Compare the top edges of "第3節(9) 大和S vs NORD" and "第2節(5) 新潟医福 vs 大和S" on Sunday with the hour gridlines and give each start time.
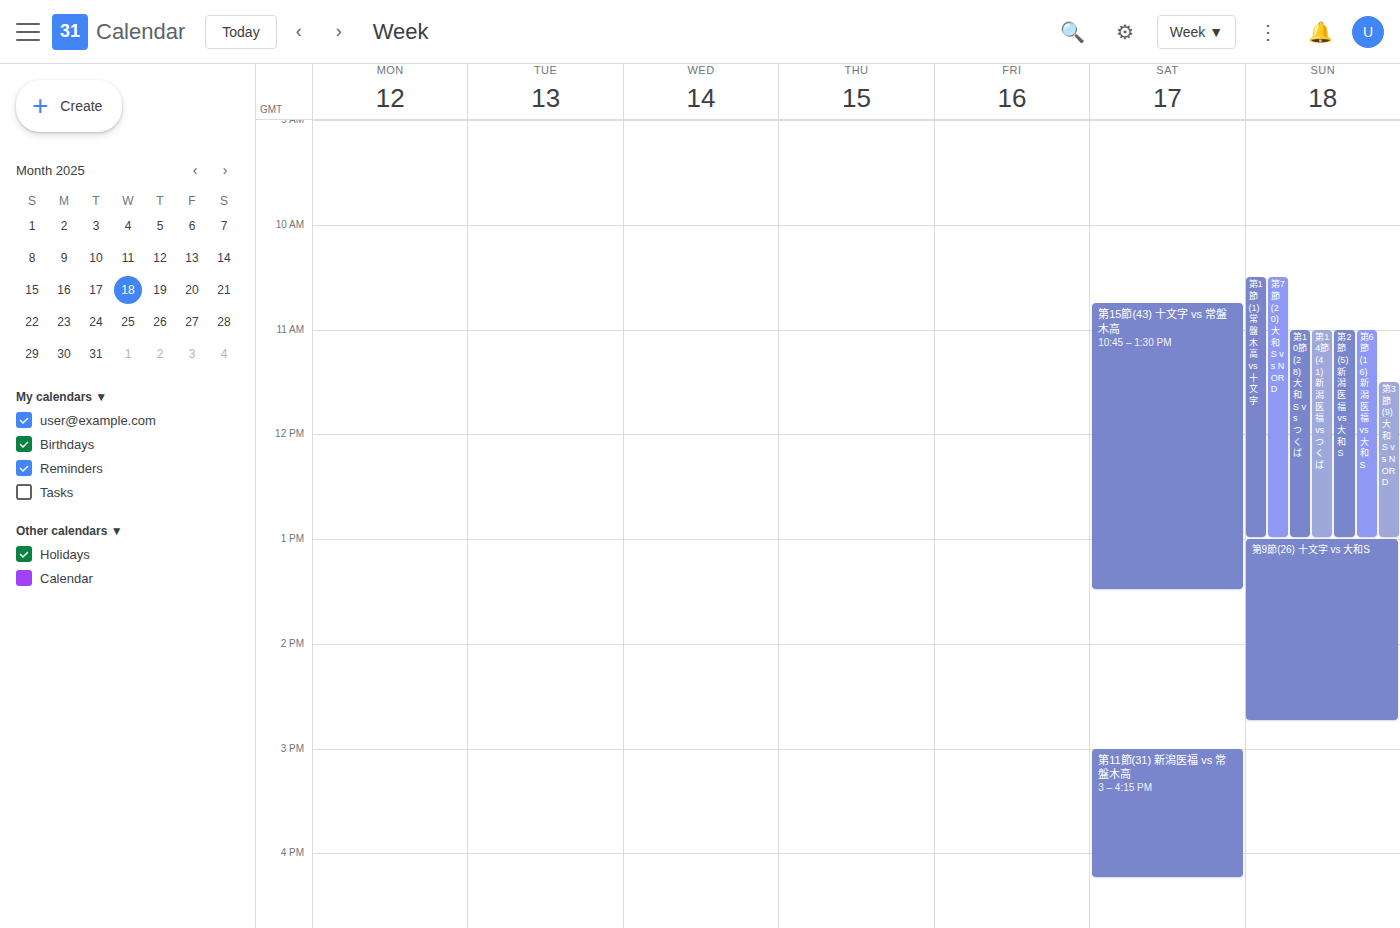
"第3節(9) 大和S vs NORD": 11:30 AM, halfway between the 11 AM and 12 PM lines. "第2節(5) 新潟医福 vs 大和S": 11:00 AM, exactly on the 11 AM line.